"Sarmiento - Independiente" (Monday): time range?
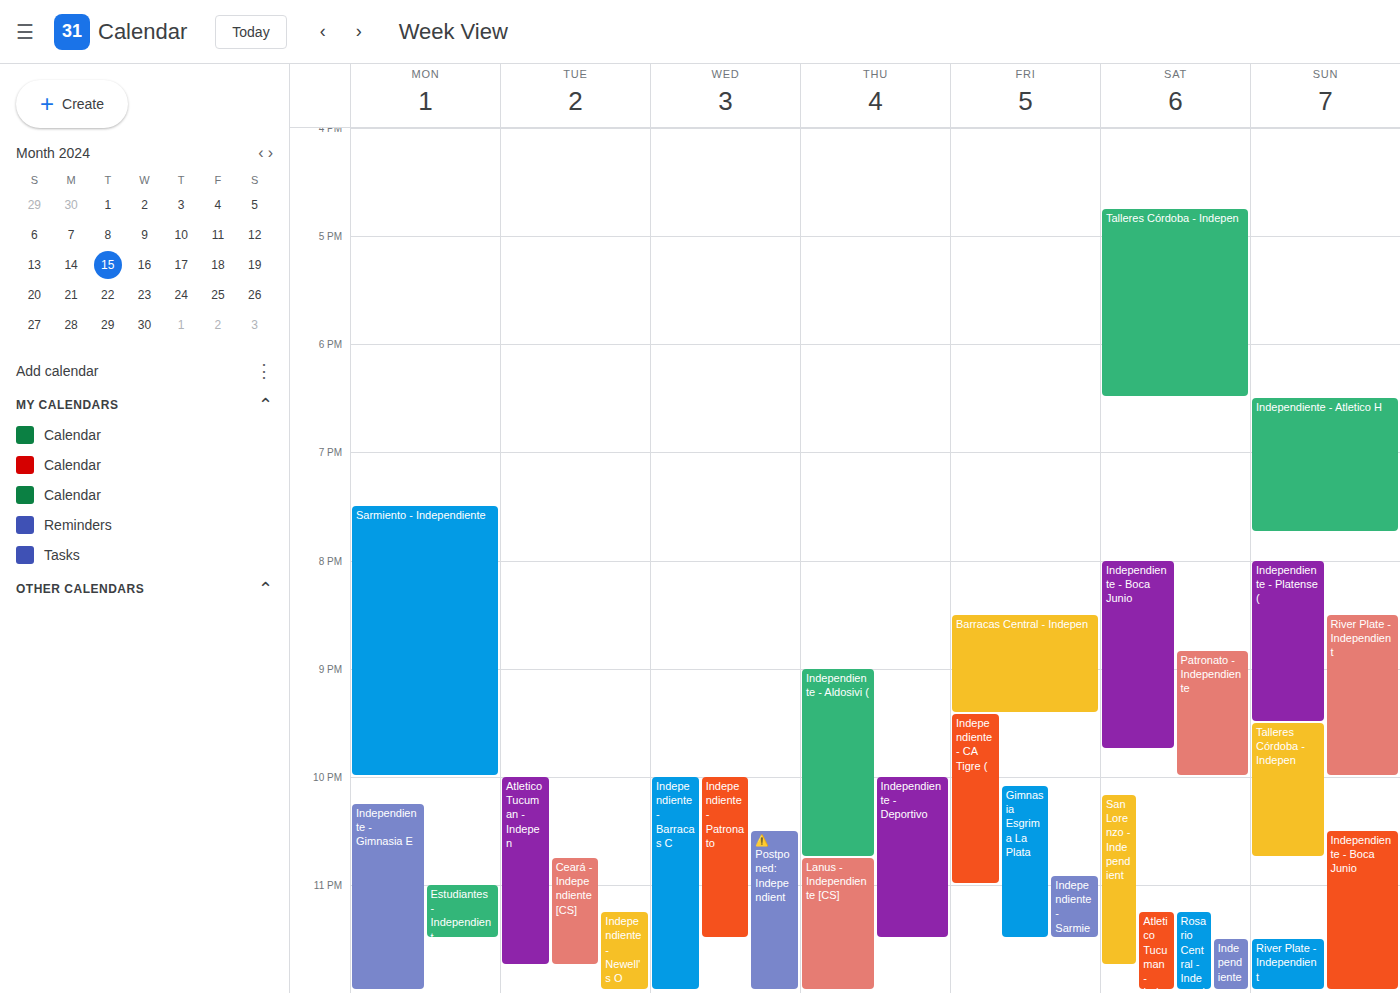
19:30 to 22:00